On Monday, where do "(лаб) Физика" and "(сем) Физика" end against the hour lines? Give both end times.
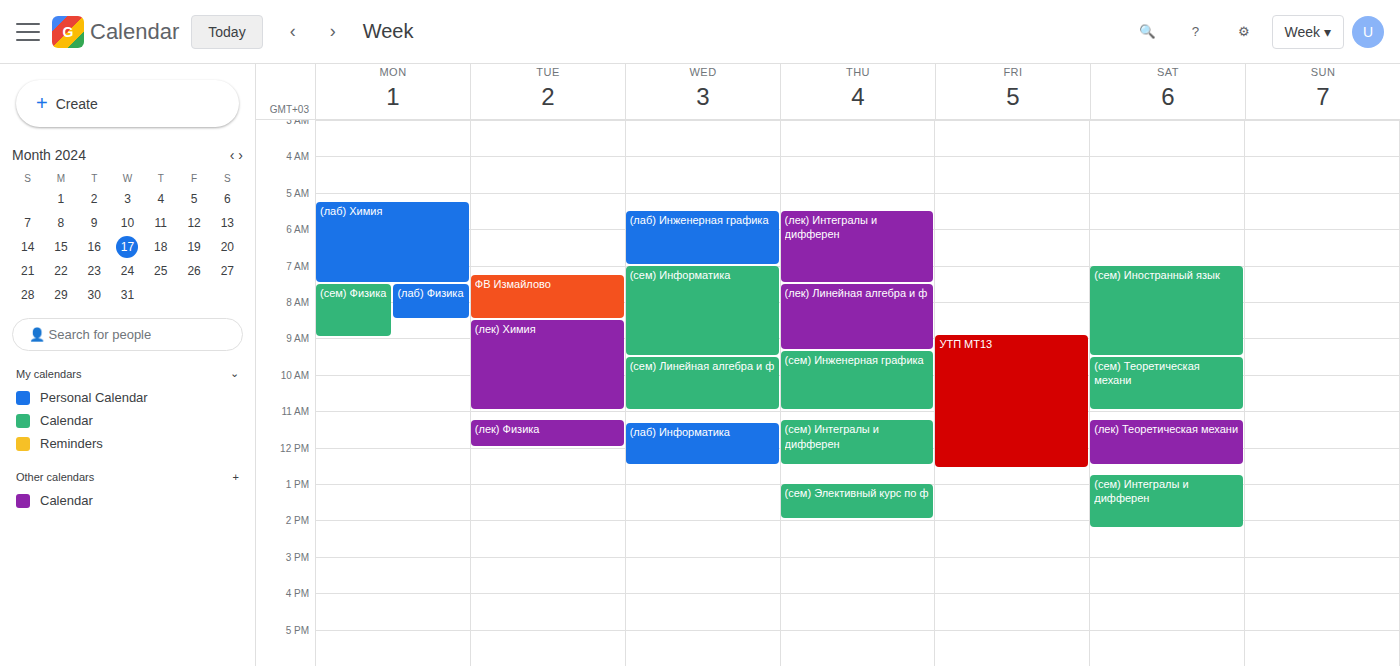
"(лаб) Физика": 8:30 AM, halfway between the 8 AM and 9 AM lines. "(сем) Физика": 9:00 AM, exactly on the 9 AM line.